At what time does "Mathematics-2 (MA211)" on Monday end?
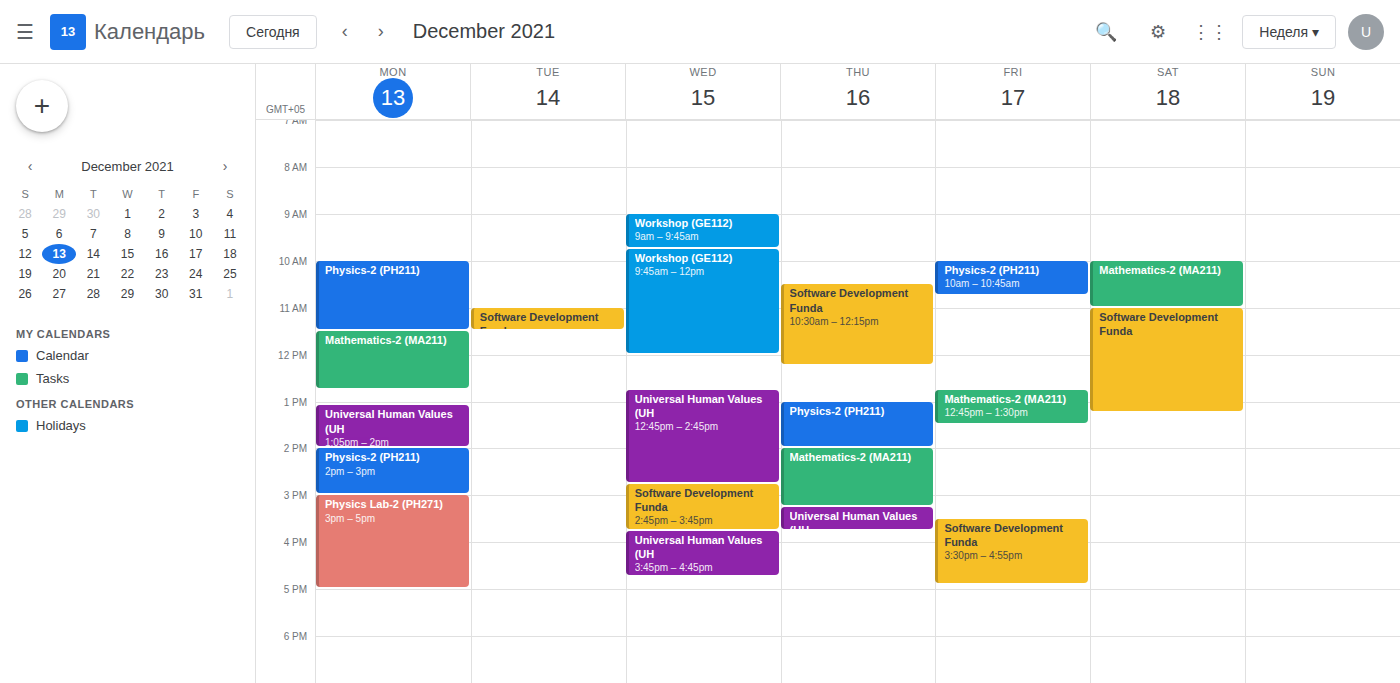
12:45 PM